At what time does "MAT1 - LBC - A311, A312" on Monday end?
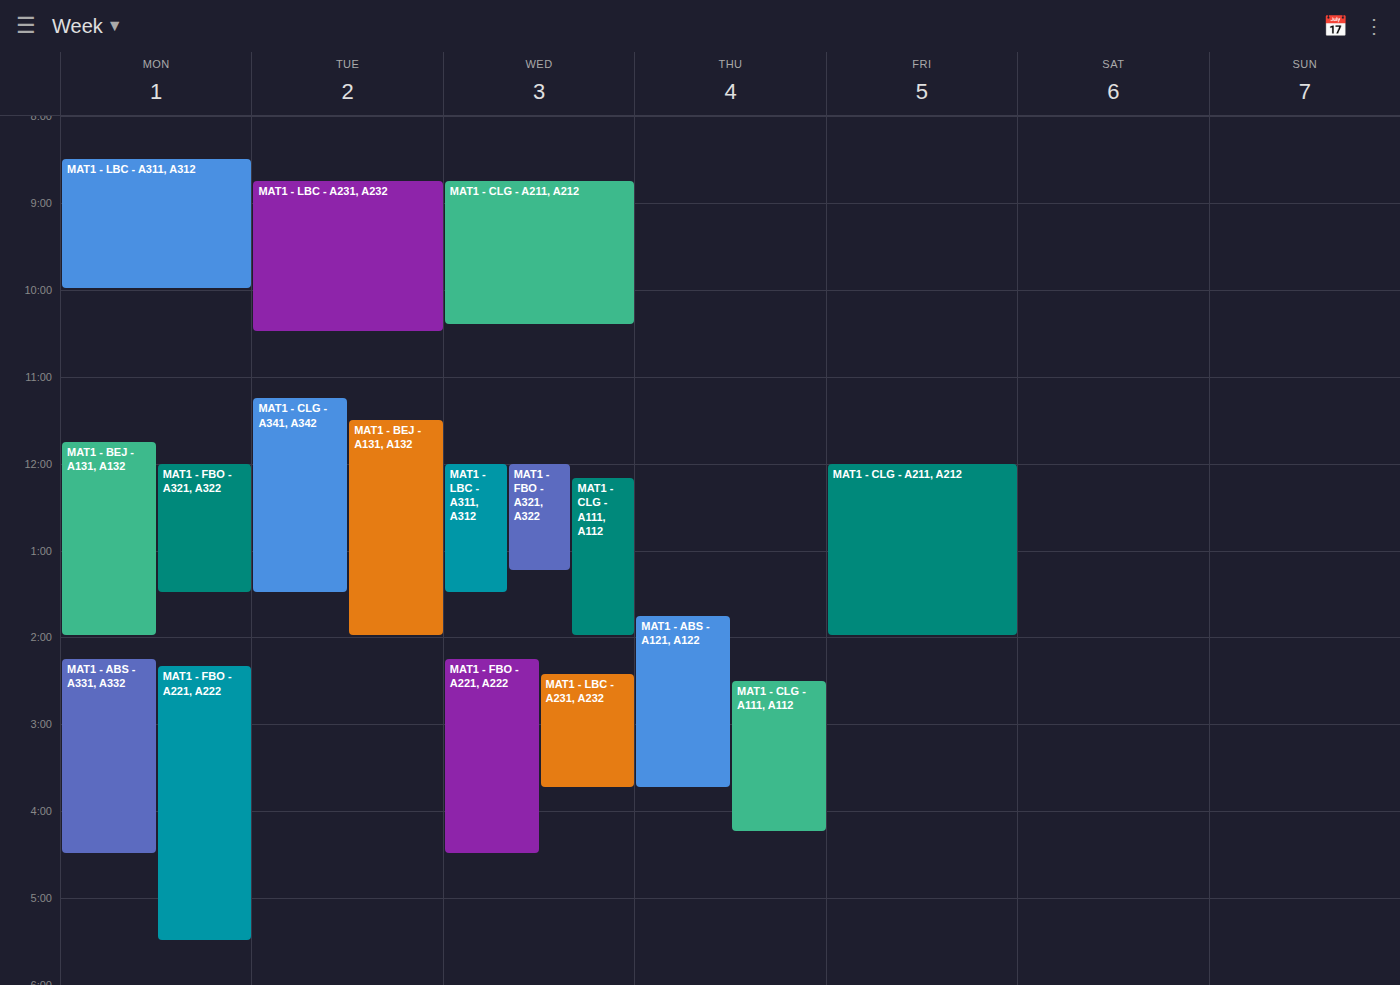
10:00 AM